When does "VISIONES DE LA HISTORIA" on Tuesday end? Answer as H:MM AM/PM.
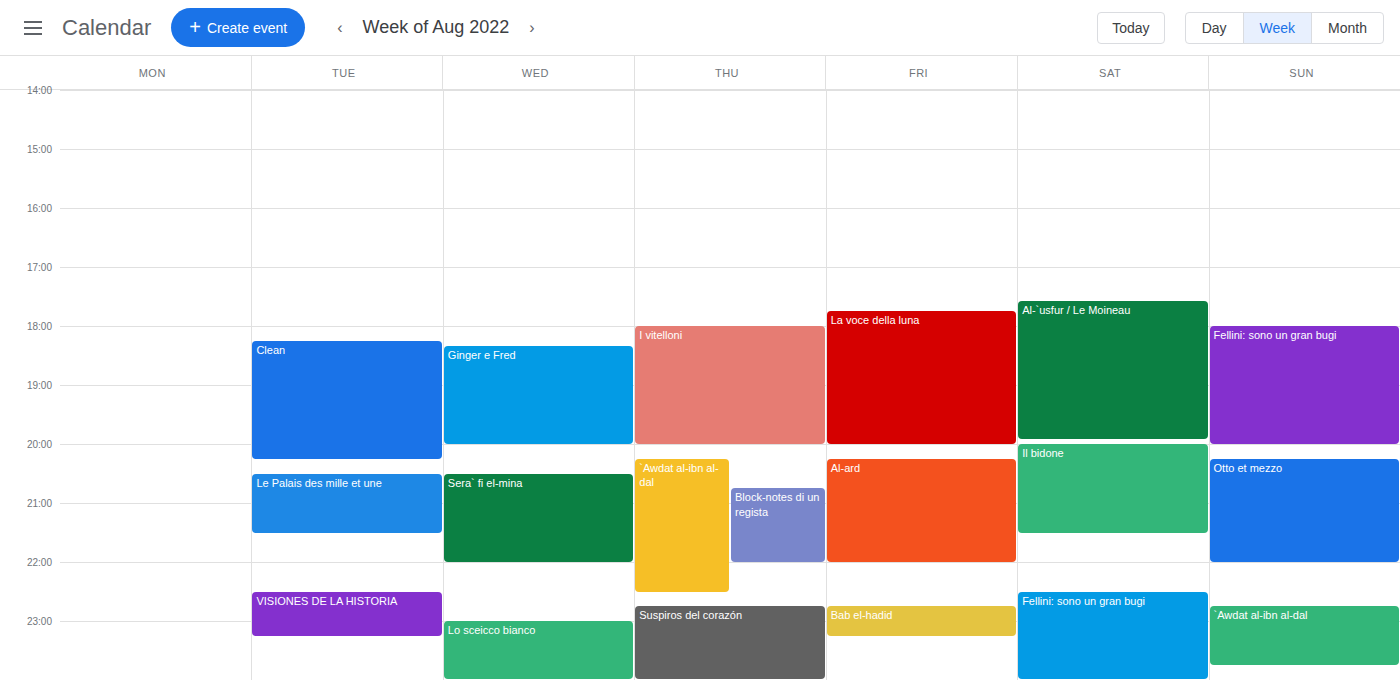
11:15 PM